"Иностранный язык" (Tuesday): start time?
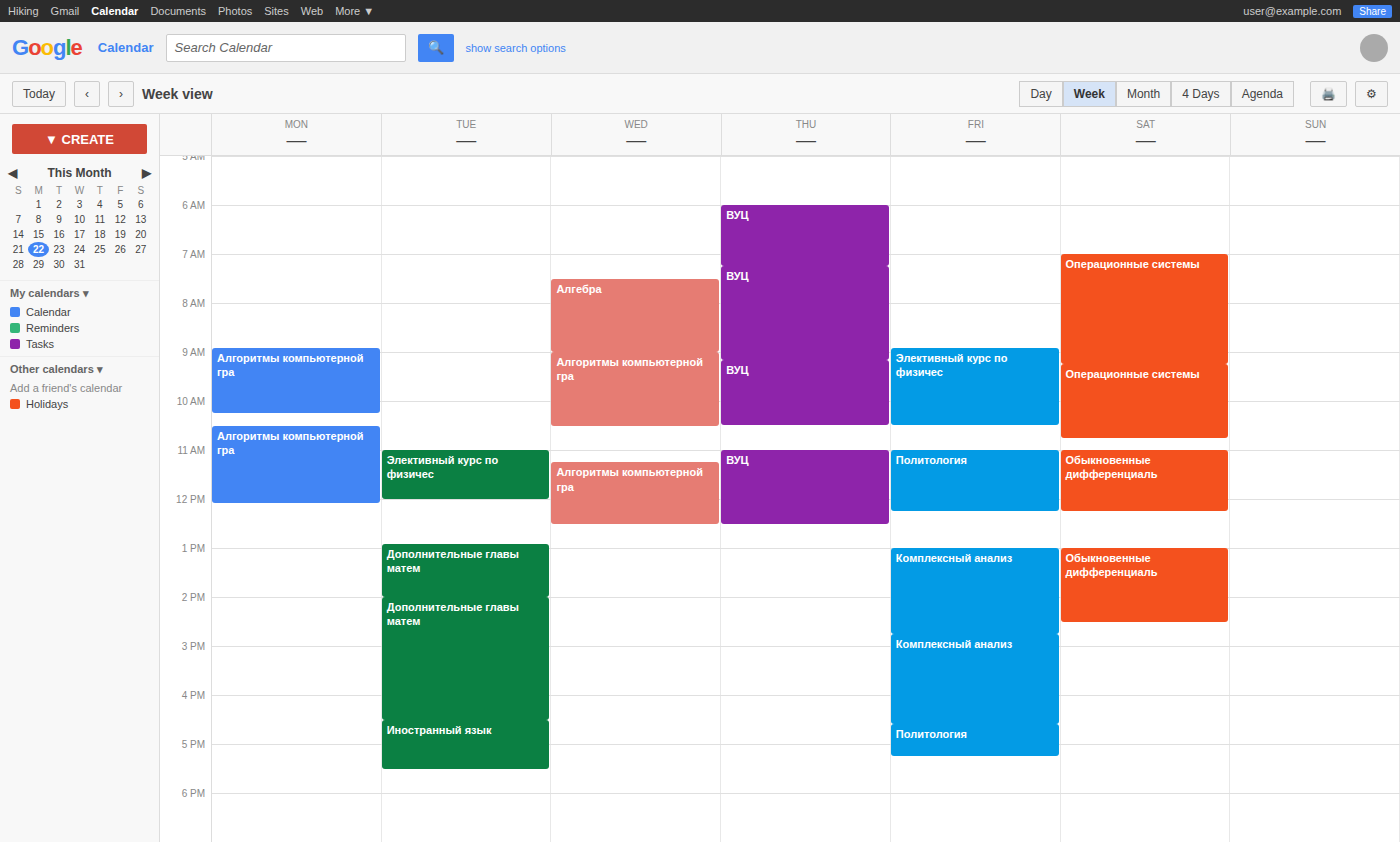
16:30